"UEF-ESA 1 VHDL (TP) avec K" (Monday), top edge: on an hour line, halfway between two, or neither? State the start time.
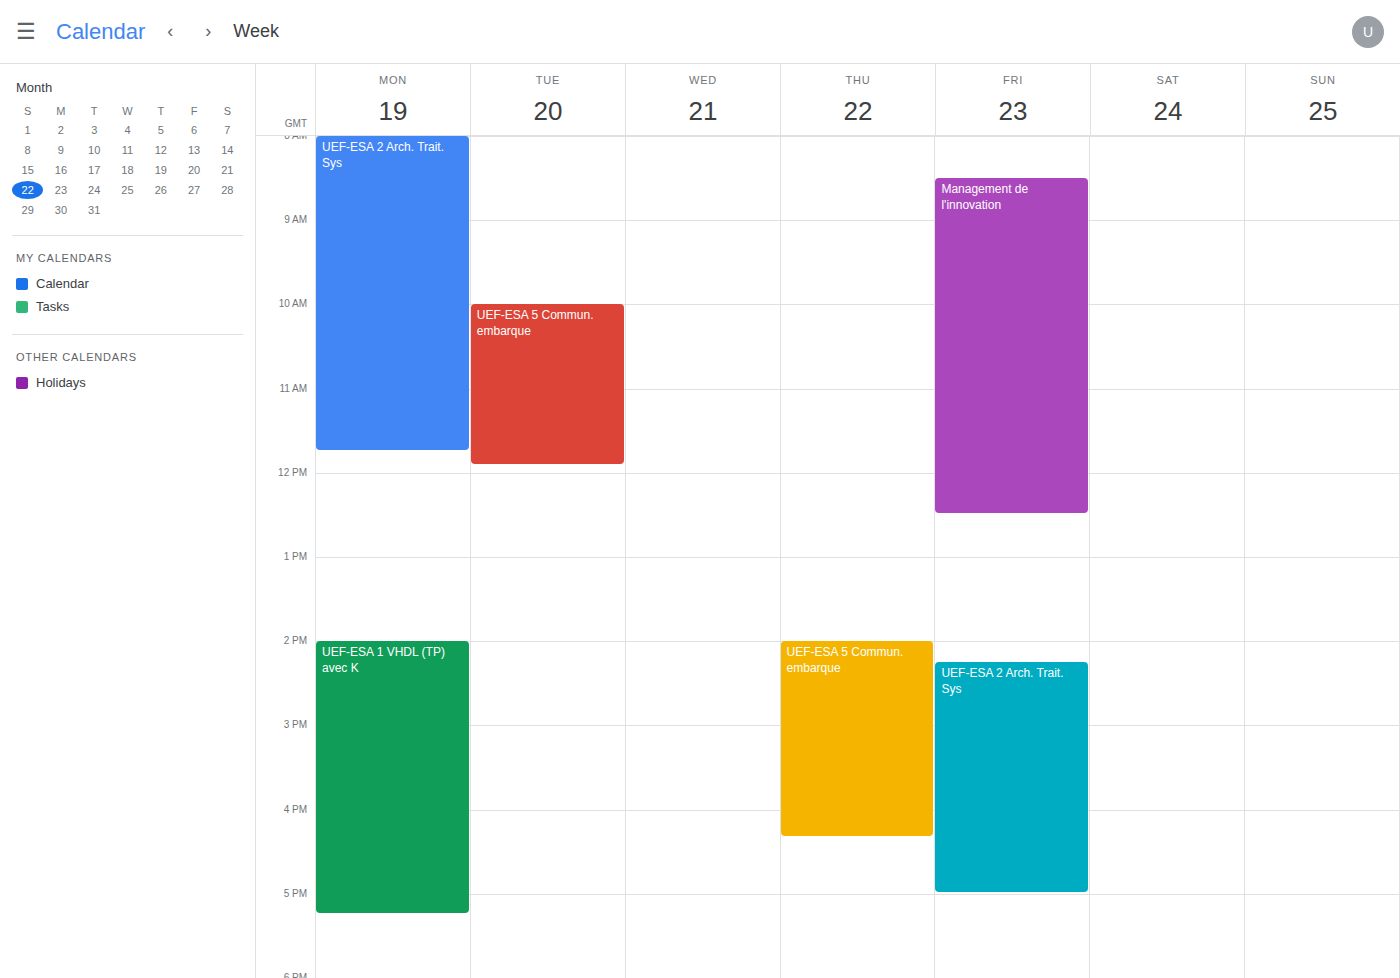
2:00 PM -- exactly on the 2 PM line.